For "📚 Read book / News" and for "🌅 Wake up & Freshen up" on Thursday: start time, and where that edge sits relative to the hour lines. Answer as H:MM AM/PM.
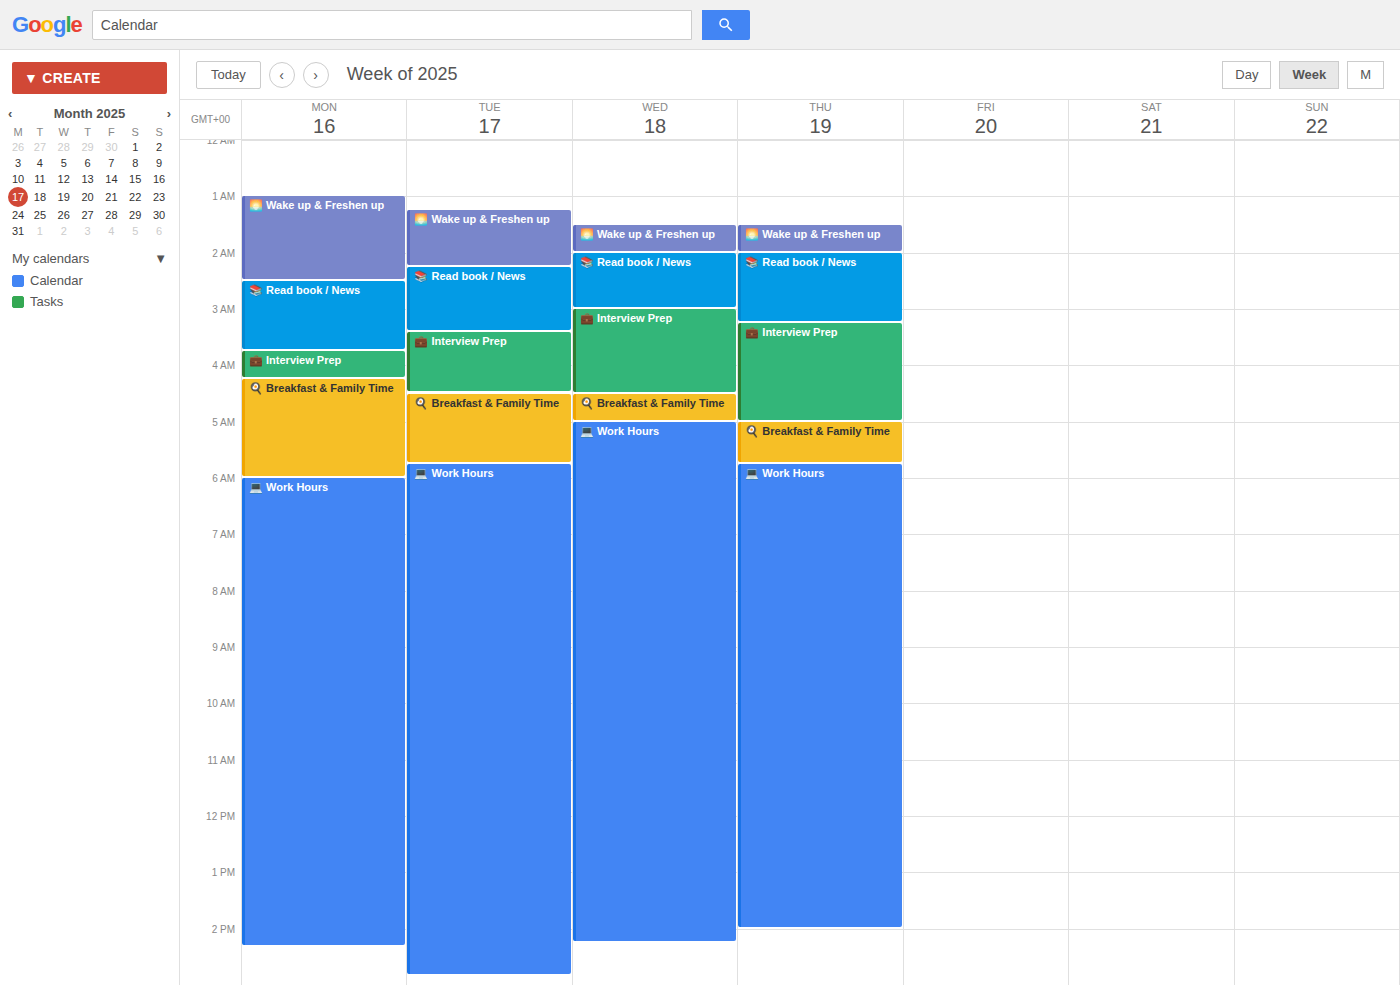
"📚 Read book / News": 2:00 AM, exactly on the 2 AM line. "🌅 Wake up & Freshen up": 1:30 AM, halfway between the 1 AM and 2 AM lines.